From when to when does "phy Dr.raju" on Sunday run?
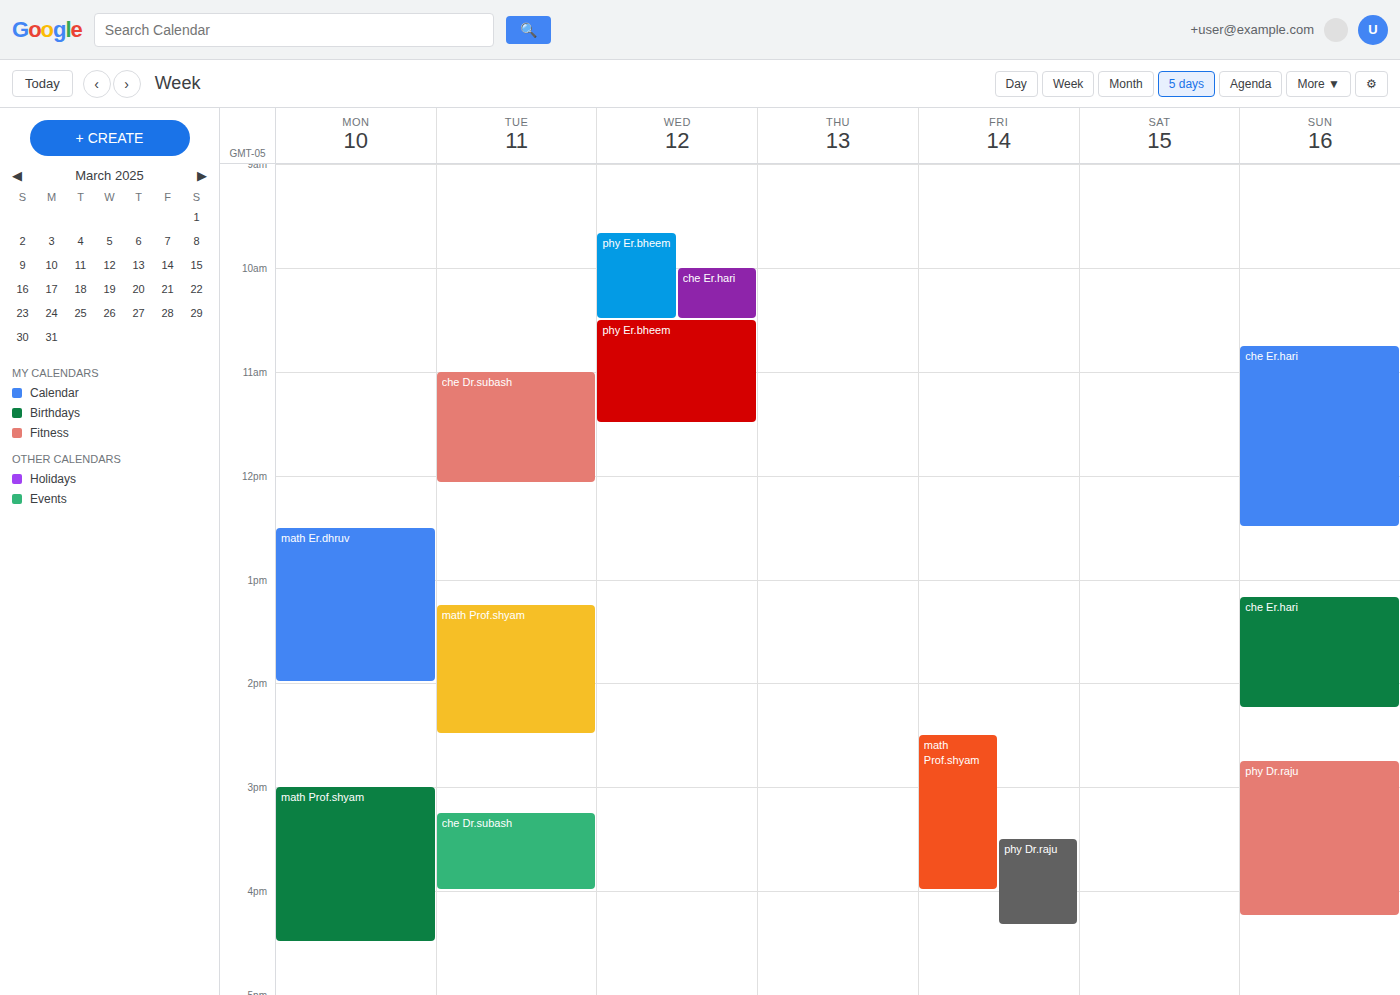
2:45 PM to 4:15 PM